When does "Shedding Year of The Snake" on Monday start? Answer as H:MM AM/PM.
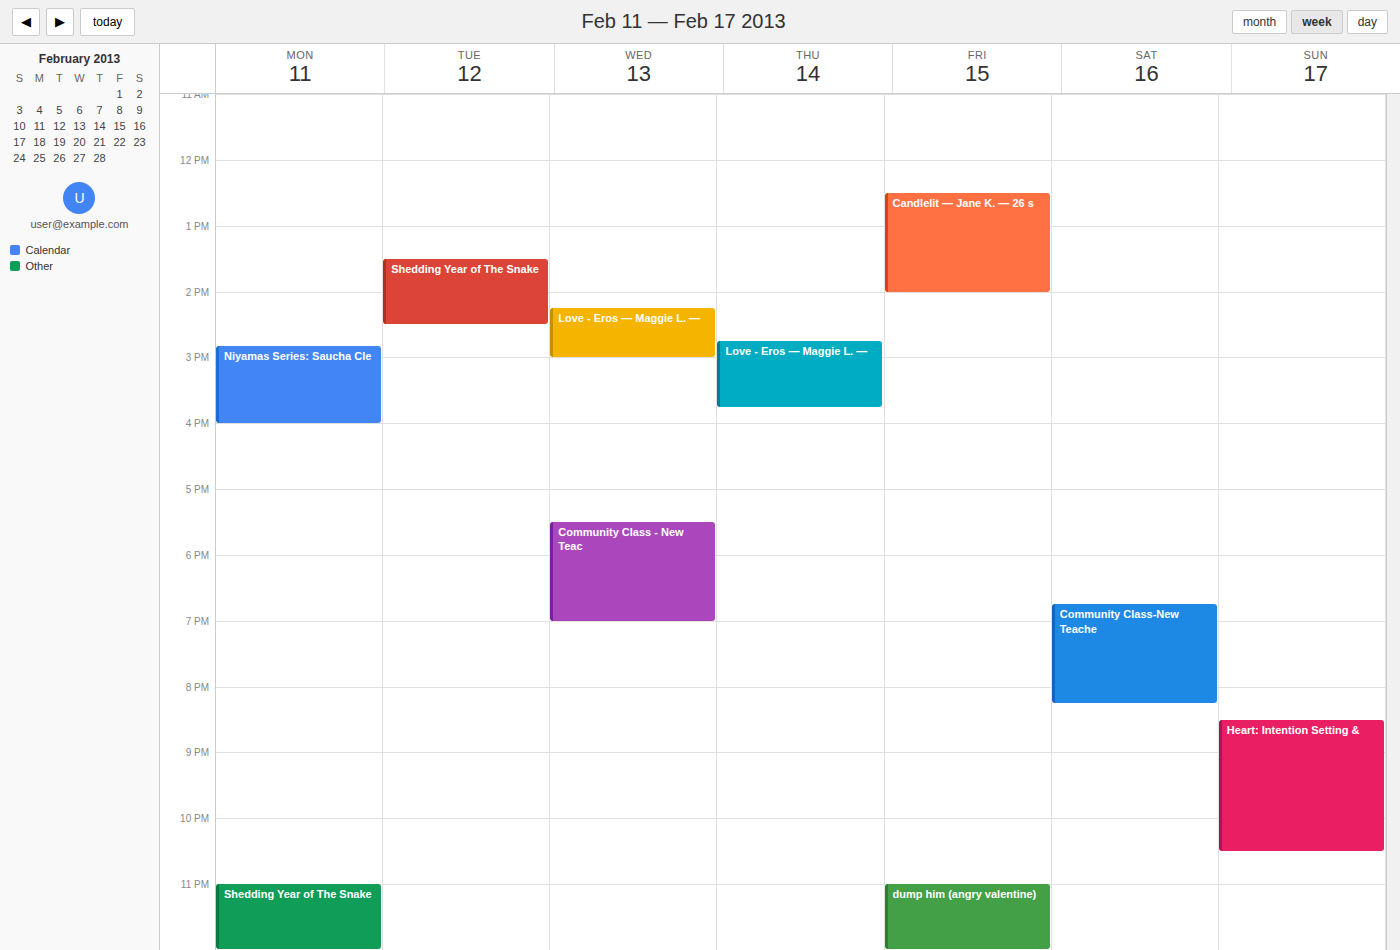
11:00 PM